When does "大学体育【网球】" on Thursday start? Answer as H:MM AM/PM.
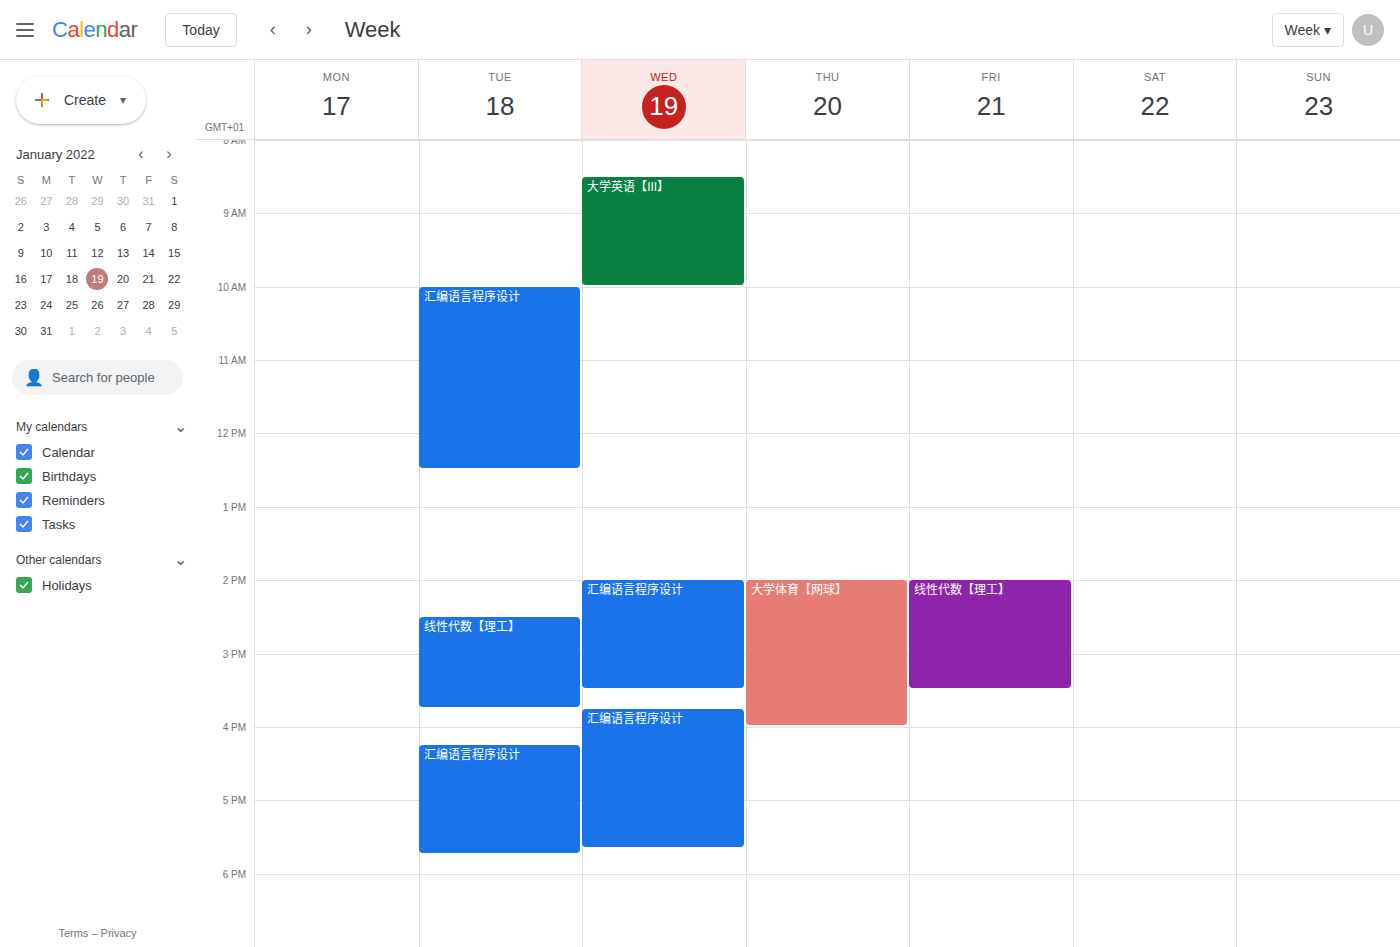
2:00 PM